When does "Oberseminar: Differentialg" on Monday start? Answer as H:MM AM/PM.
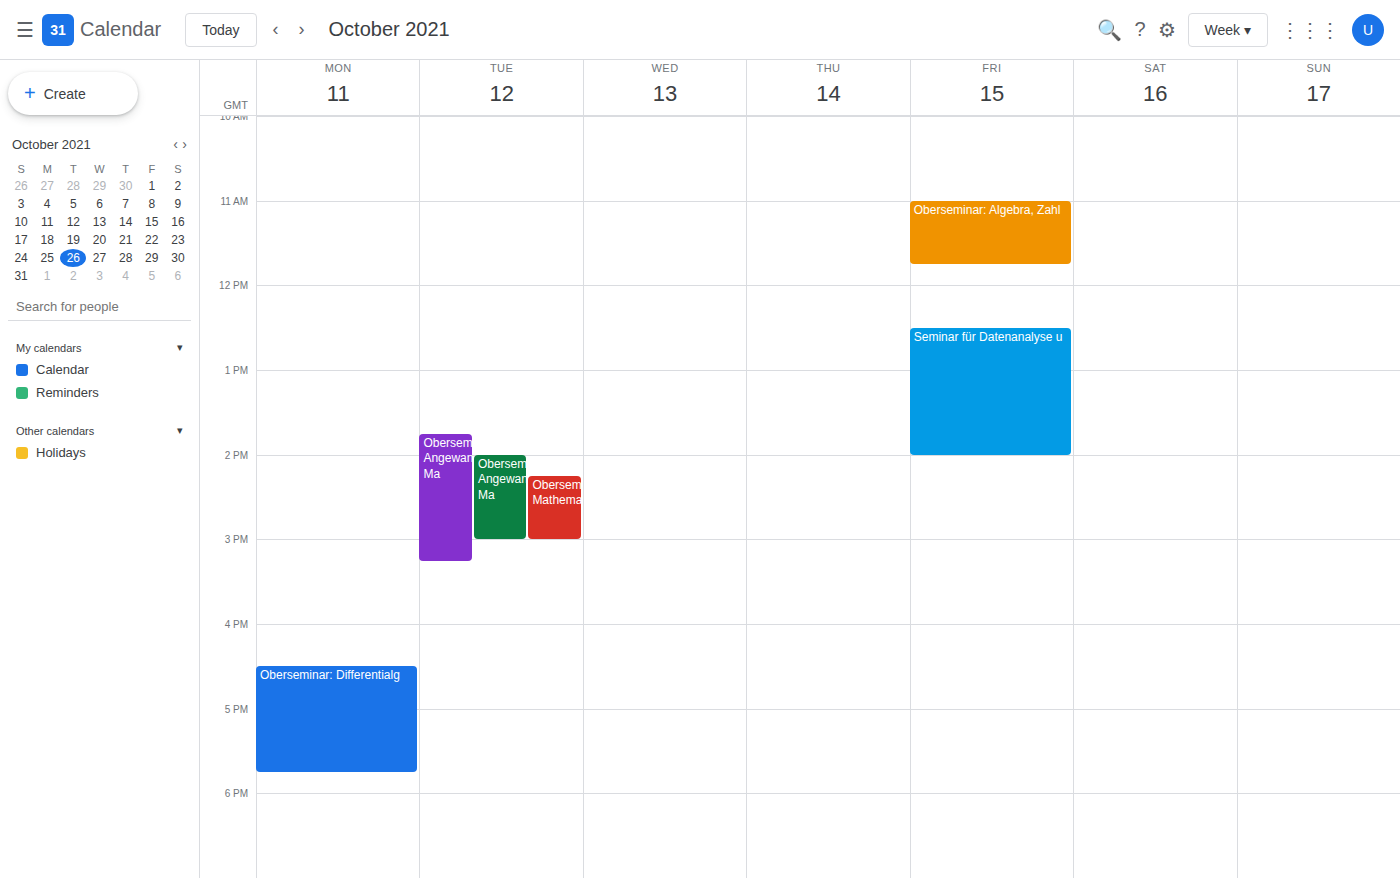
4:30 PM